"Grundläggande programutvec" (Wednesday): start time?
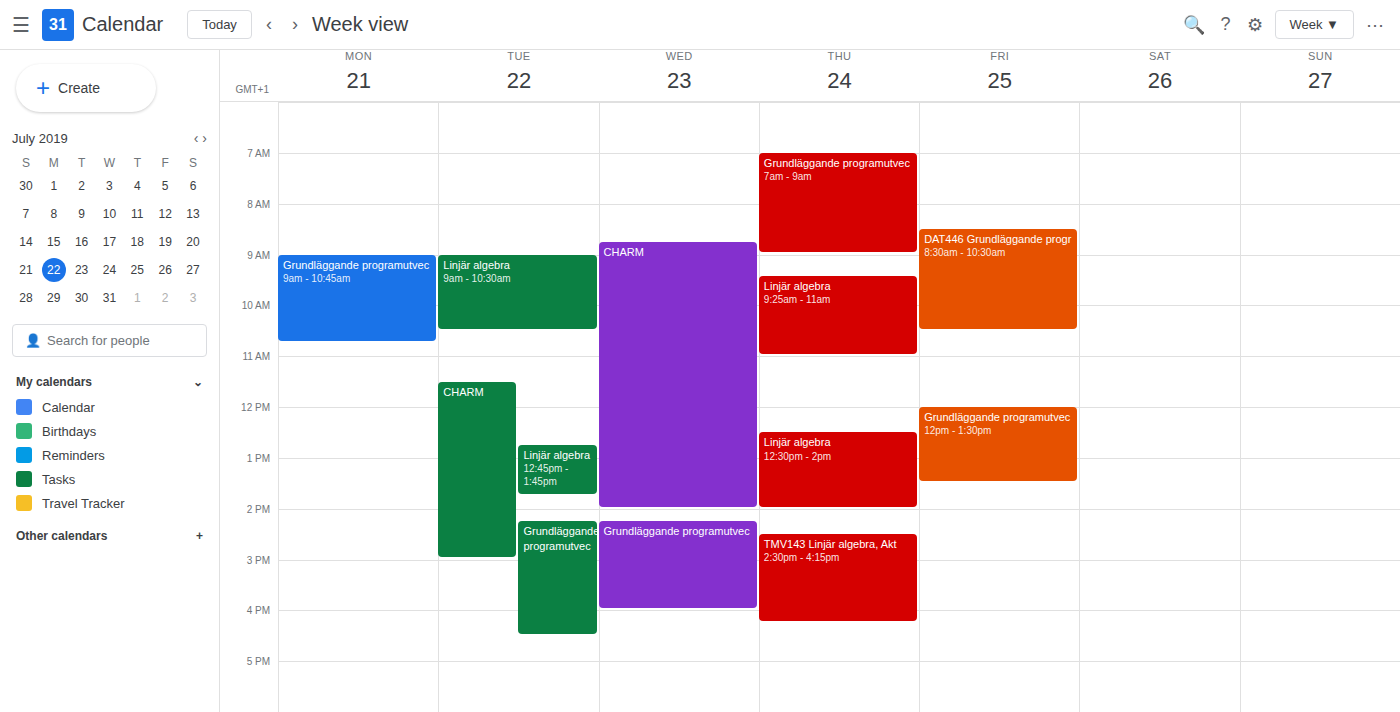
2:15 PM